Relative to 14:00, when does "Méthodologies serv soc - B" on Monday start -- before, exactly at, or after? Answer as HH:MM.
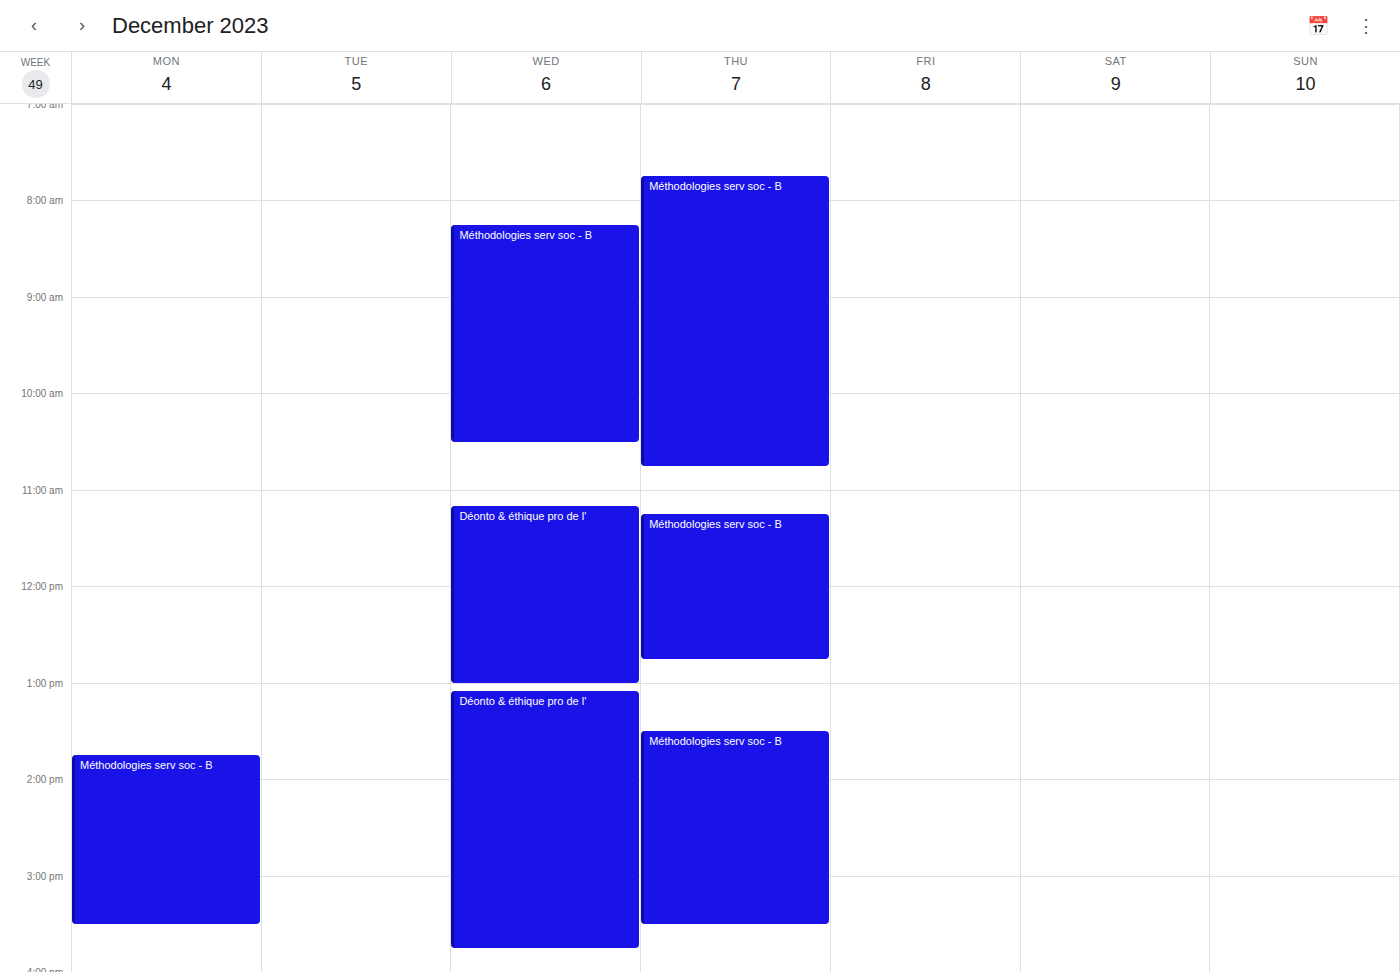
13:45 -- before 14:00, 15 minutes above the 14:00 line.